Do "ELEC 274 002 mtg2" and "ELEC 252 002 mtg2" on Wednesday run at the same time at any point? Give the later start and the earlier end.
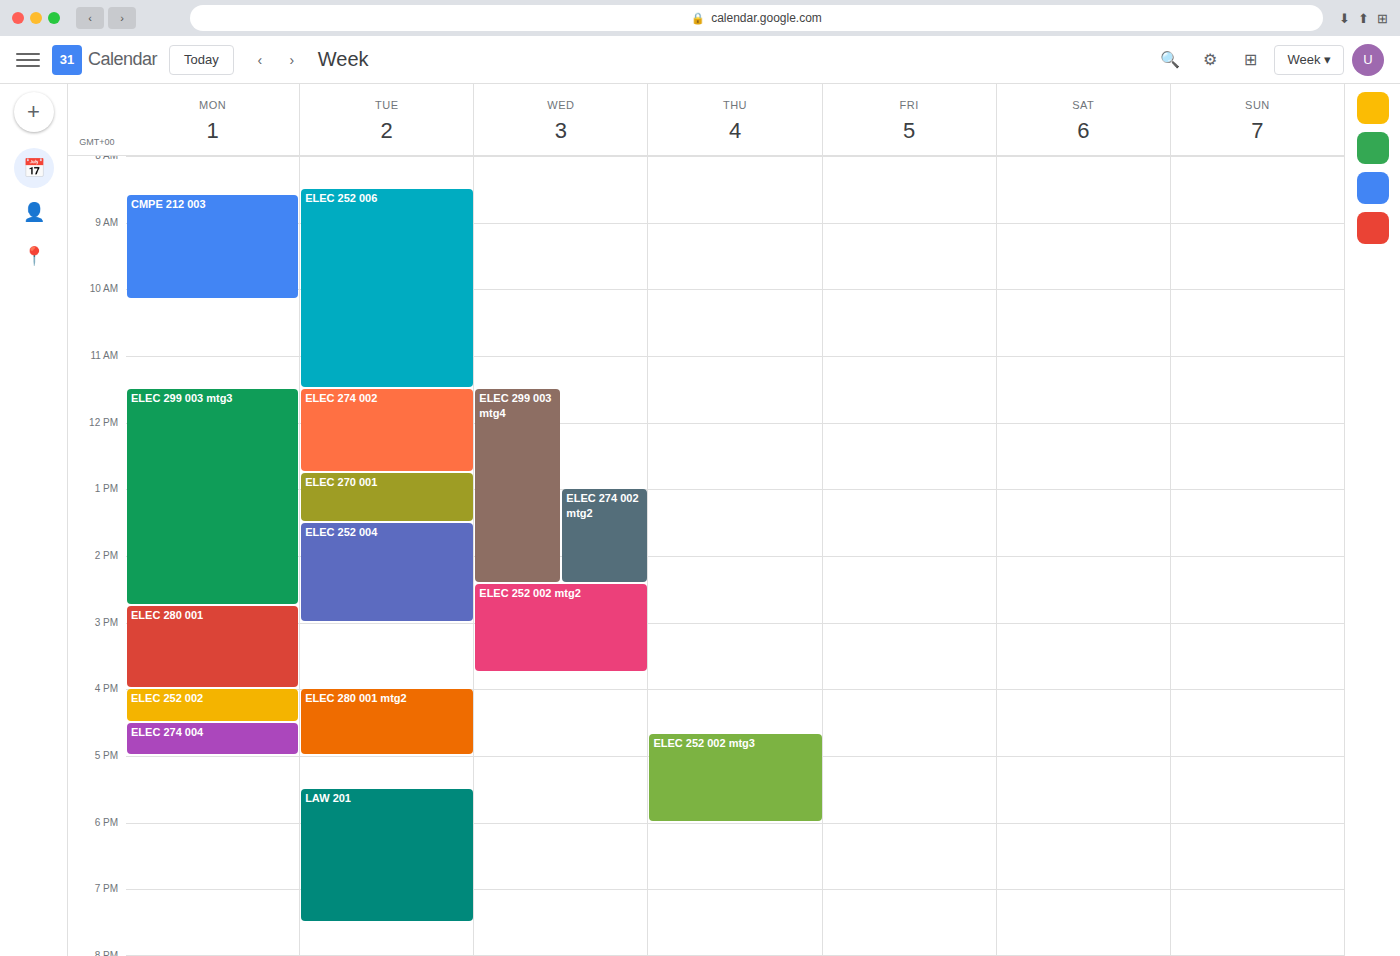
"ELEC 274 002 mtg2" ends at 2:25 PM, exactly when "ELEC 252 002 mtg2" starts -- they touch but do not overlap.